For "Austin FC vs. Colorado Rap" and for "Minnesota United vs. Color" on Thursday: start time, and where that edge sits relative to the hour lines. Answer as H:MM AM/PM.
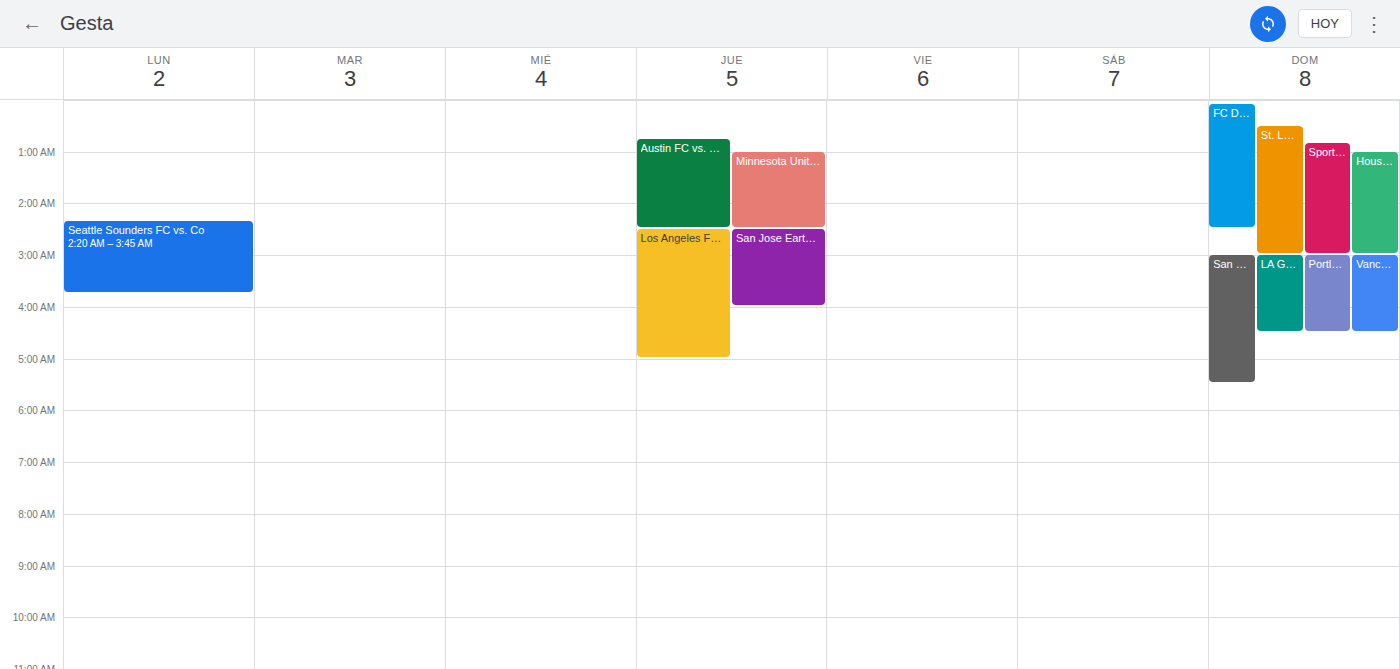
"Austin FC vs. Colorado Rap": 12:45 AM, neither: three quarters of the way from the 12 AM line to the 1 AM line. "Minnesota United vs. Color": 1:00 AM, exactly on the 1 AM line.